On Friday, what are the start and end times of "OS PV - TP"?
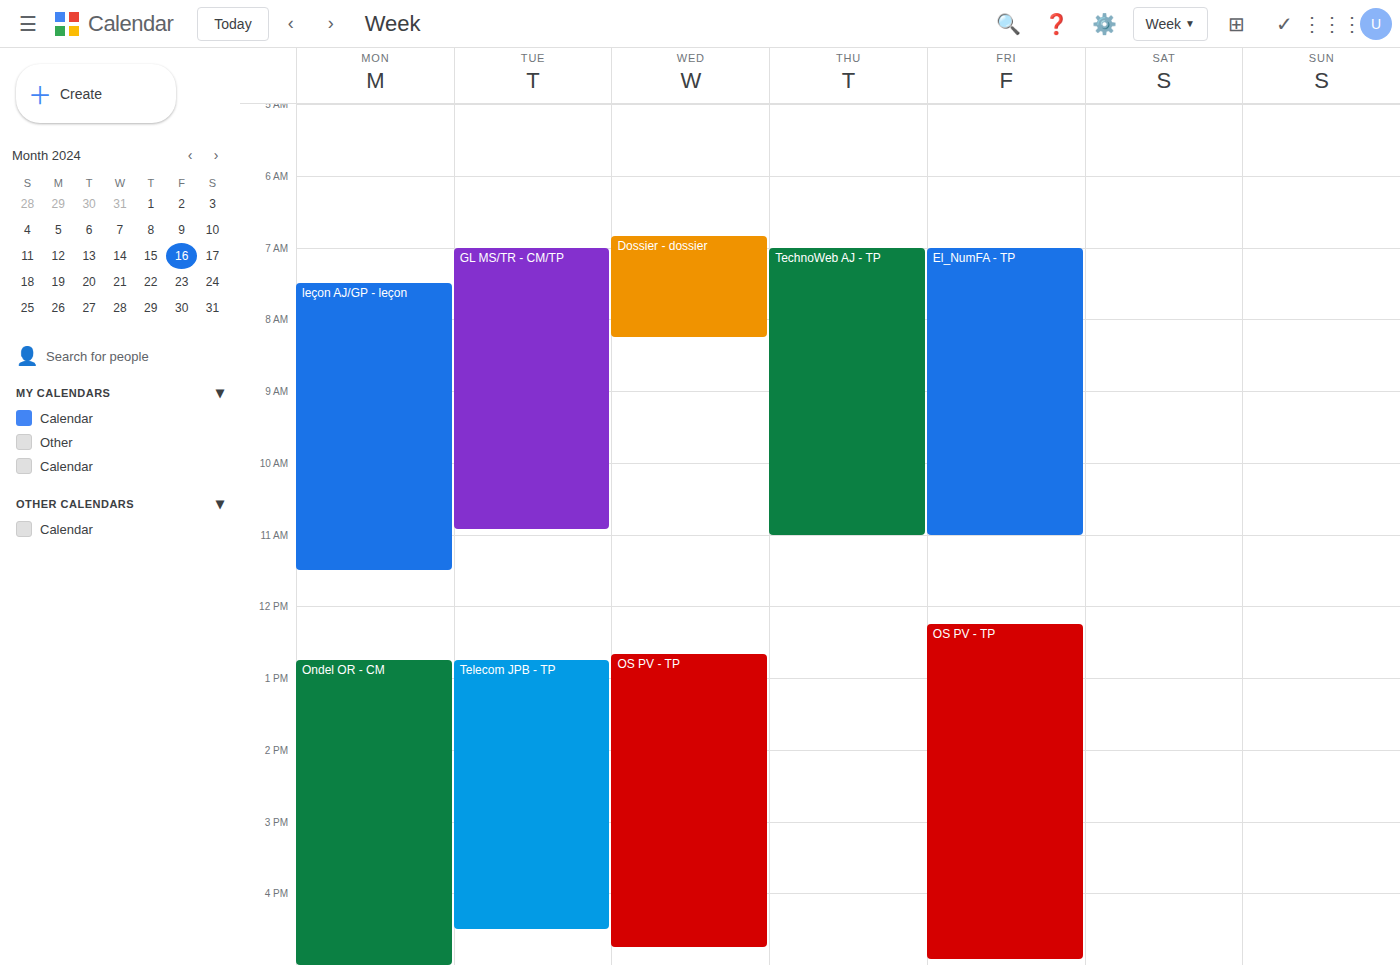
12:15 PM to 4:55 PM